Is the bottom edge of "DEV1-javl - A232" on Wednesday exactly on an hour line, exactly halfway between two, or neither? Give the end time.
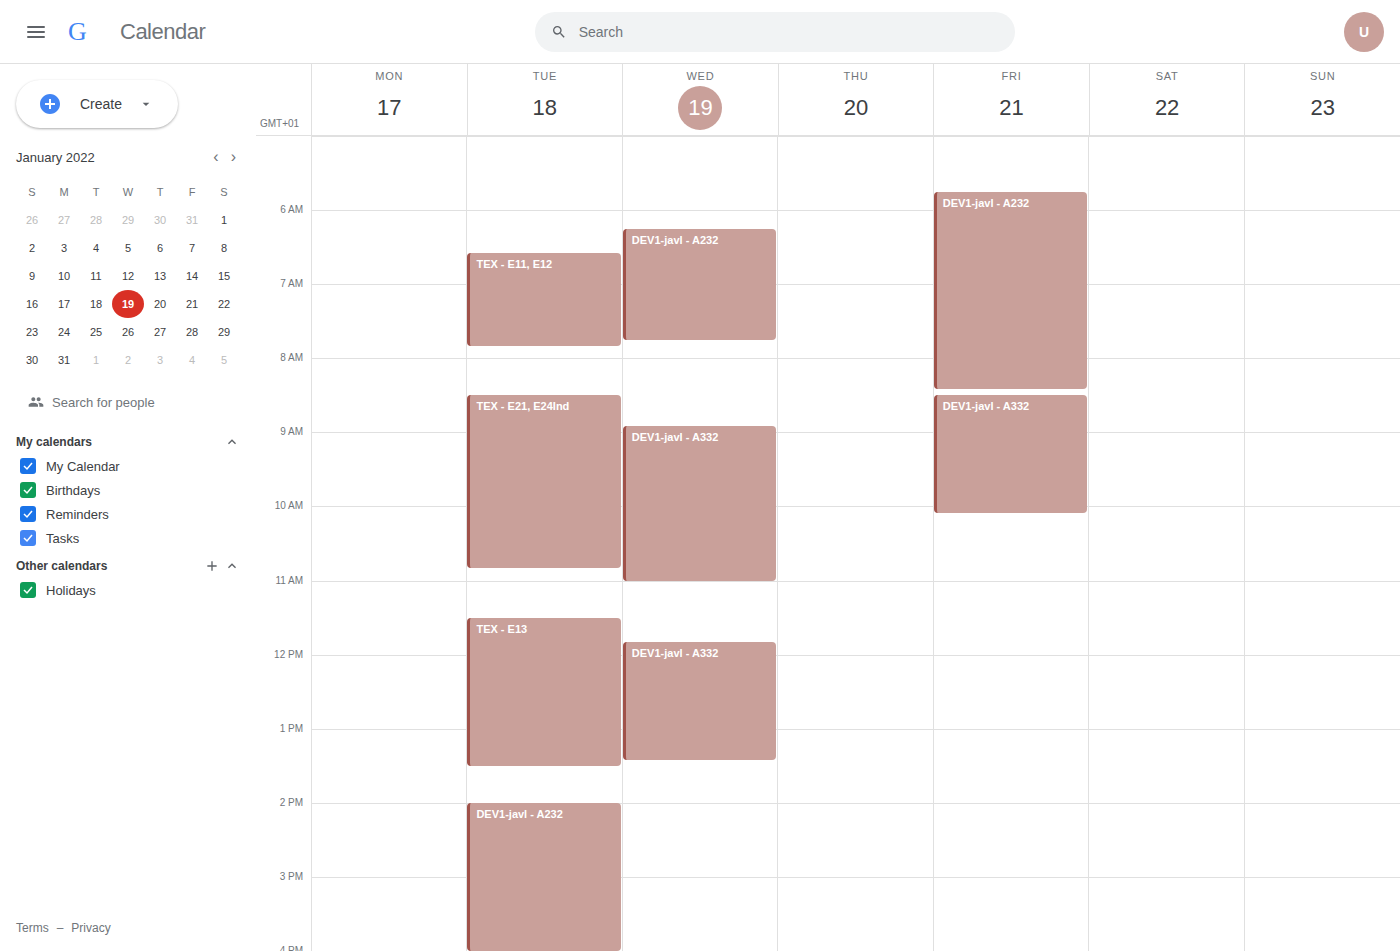
7:45 AM -- neither: three quarters of the way from the 7 AM line to the 8 AM line.